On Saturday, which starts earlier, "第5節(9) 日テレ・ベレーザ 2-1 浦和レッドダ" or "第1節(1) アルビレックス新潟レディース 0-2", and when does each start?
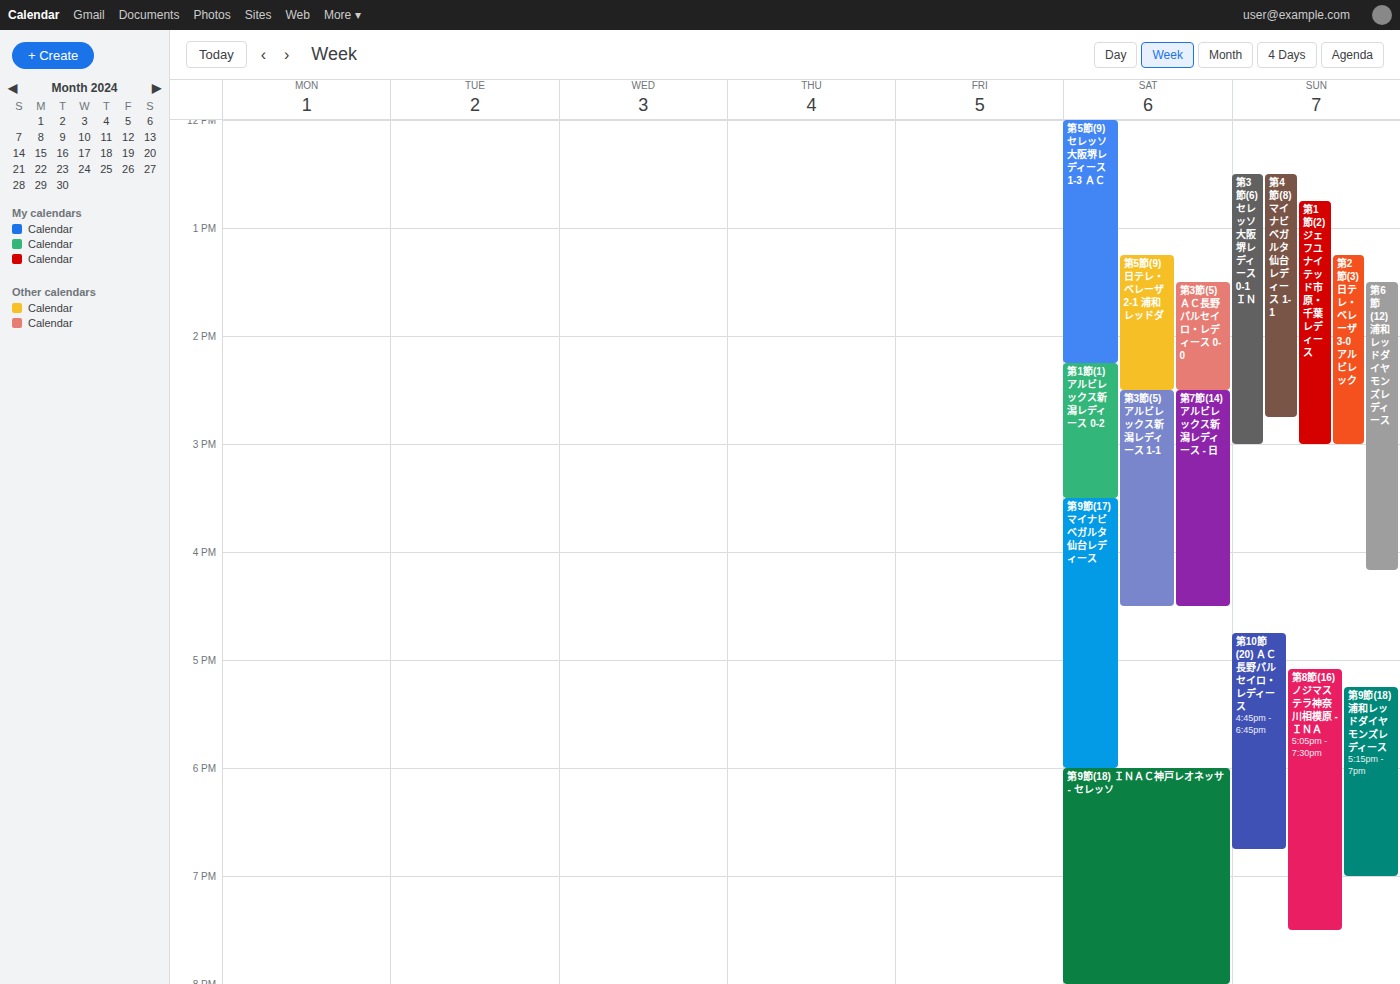
"第5節(9) 日テレ・ベレーザ 2-1 浦和レッドダ" 1:15 PM; "第1節(1) アルビレックス新潟レディース 0-2" 2:15 PM.